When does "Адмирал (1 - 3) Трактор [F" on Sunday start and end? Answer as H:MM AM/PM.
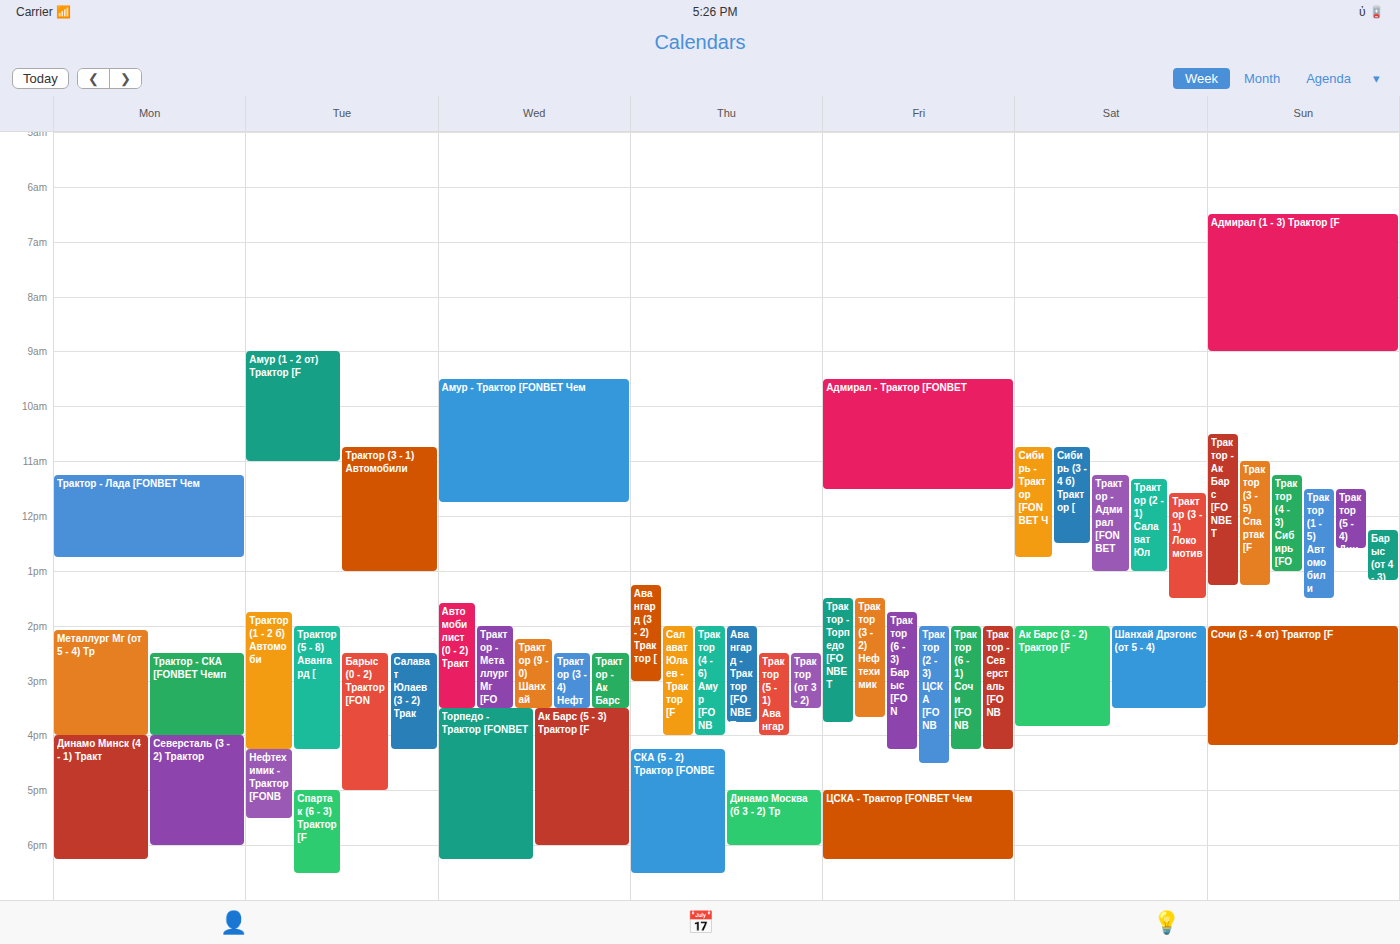
6:30 AM to 9:00 AM